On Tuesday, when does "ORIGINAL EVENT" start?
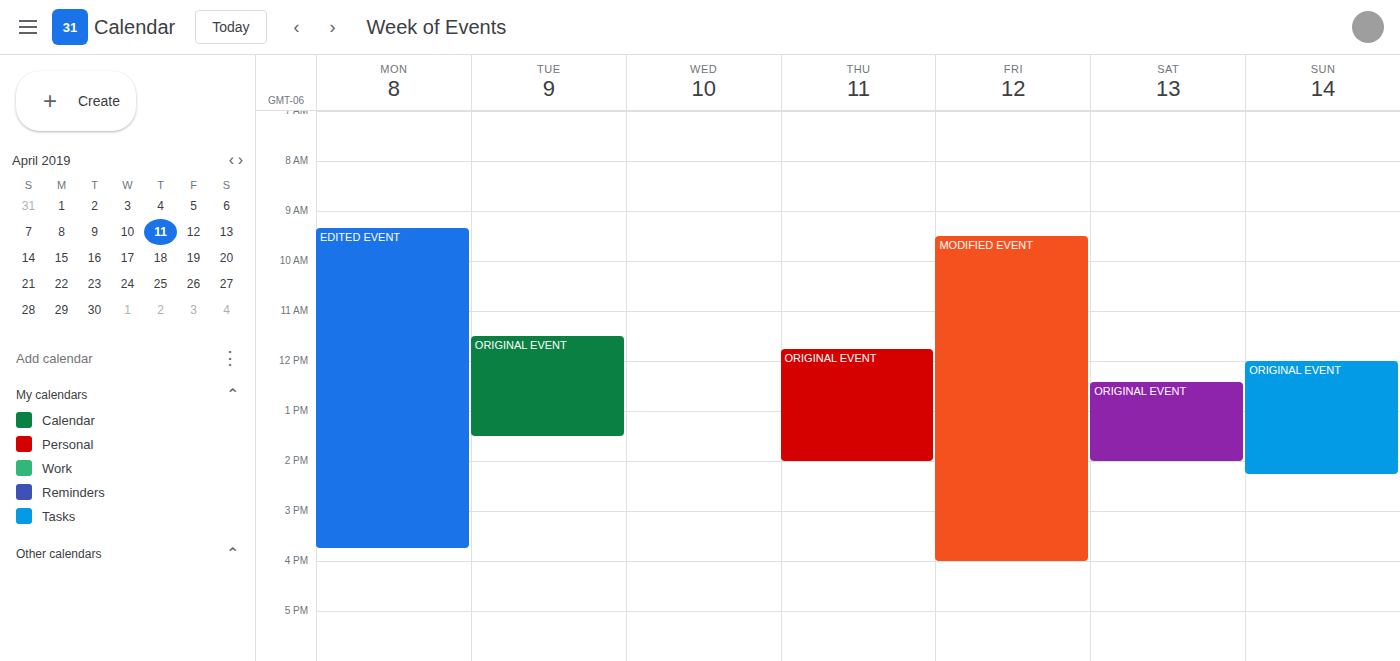
11:30 AM